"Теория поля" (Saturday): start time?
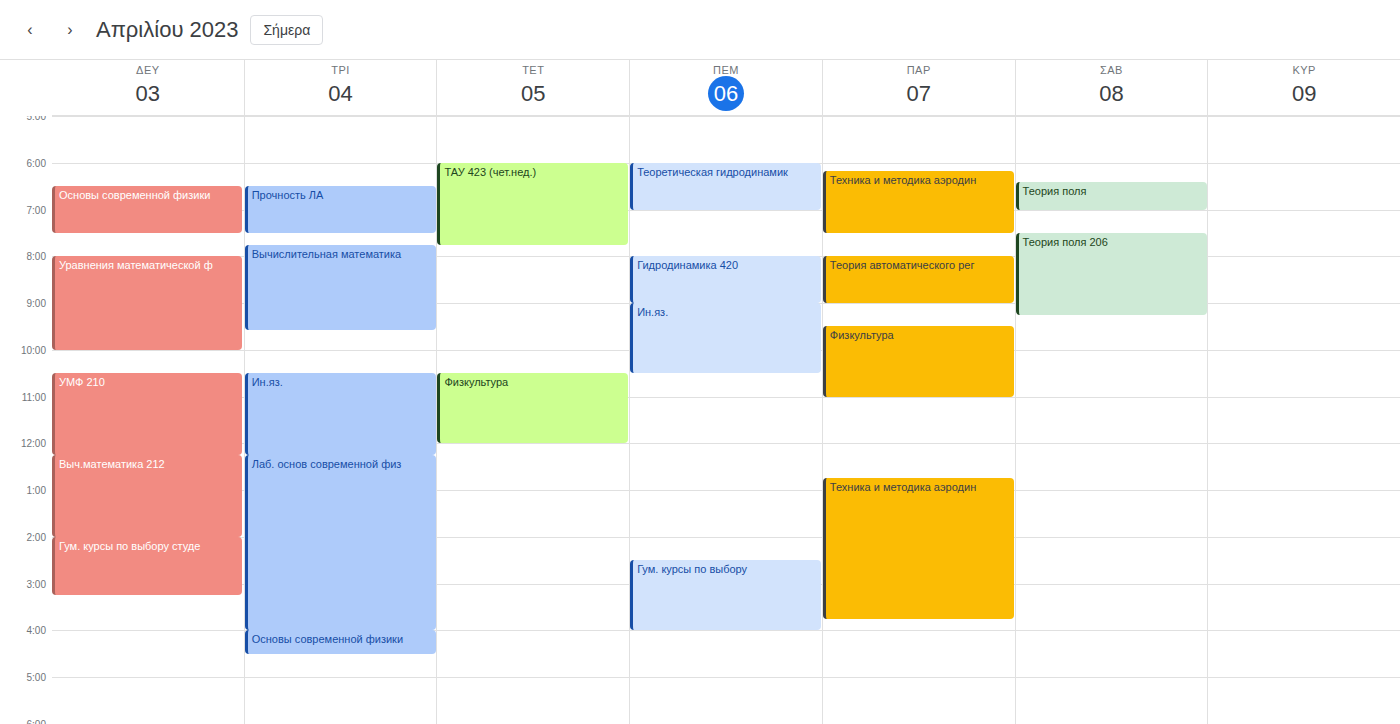
6:25 AM